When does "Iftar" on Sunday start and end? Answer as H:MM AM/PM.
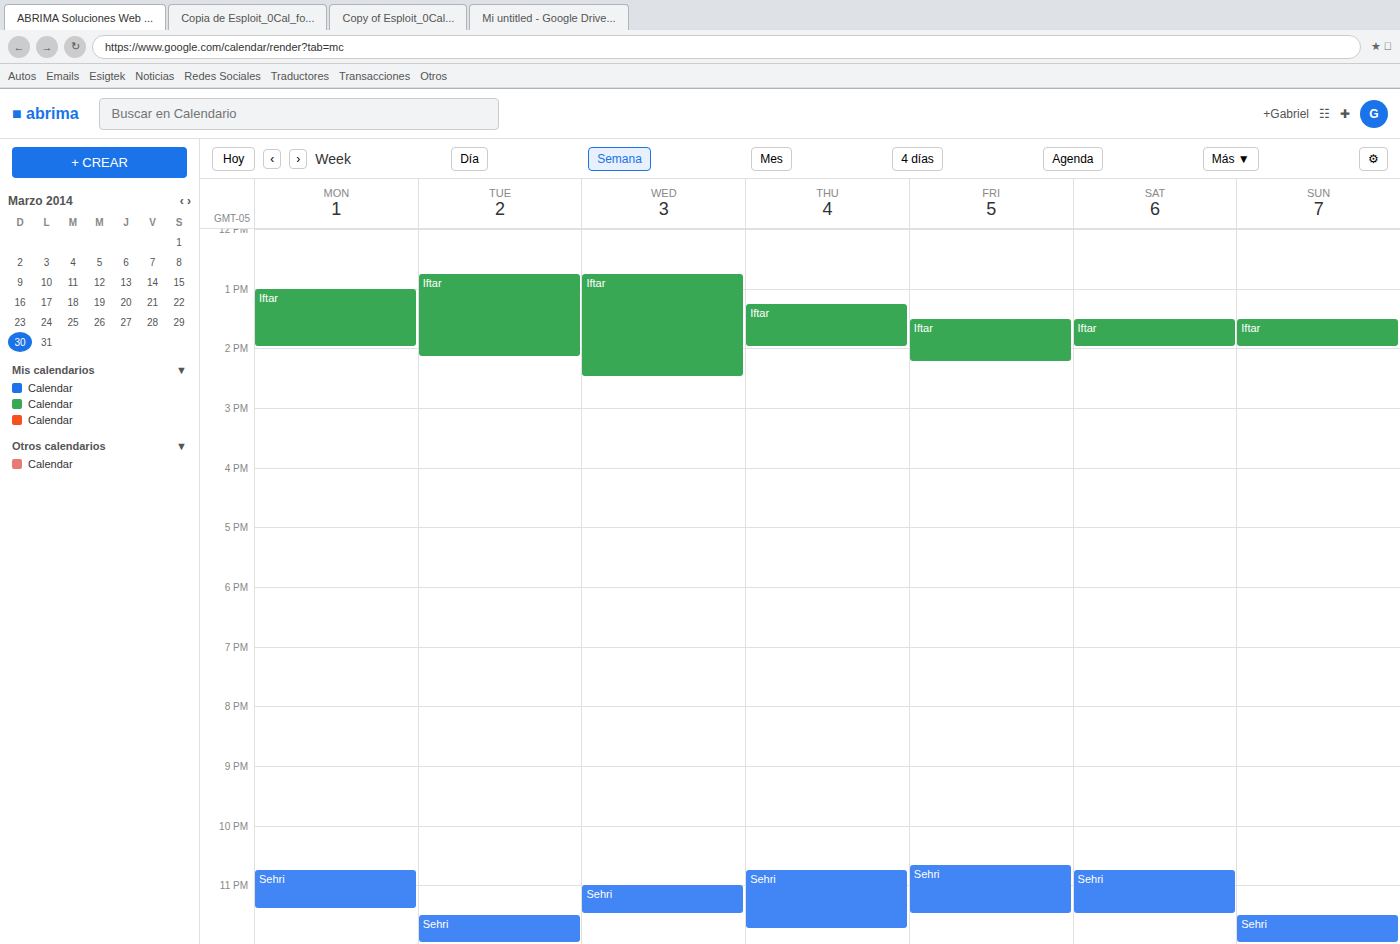
1:30 PM to 2:00 PM